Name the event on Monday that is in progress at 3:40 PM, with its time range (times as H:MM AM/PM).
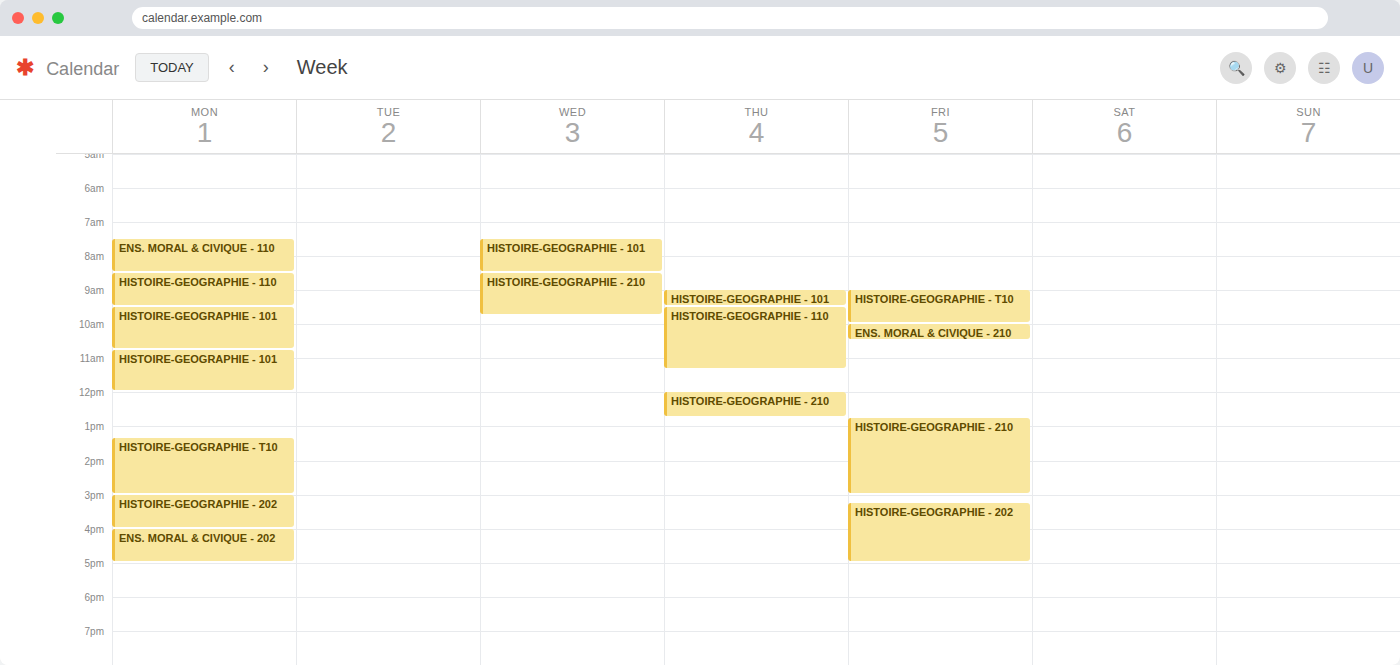
"HISTOIRE-GEOGRAPHIE - 202", 3:00 PM to 4:00 PM